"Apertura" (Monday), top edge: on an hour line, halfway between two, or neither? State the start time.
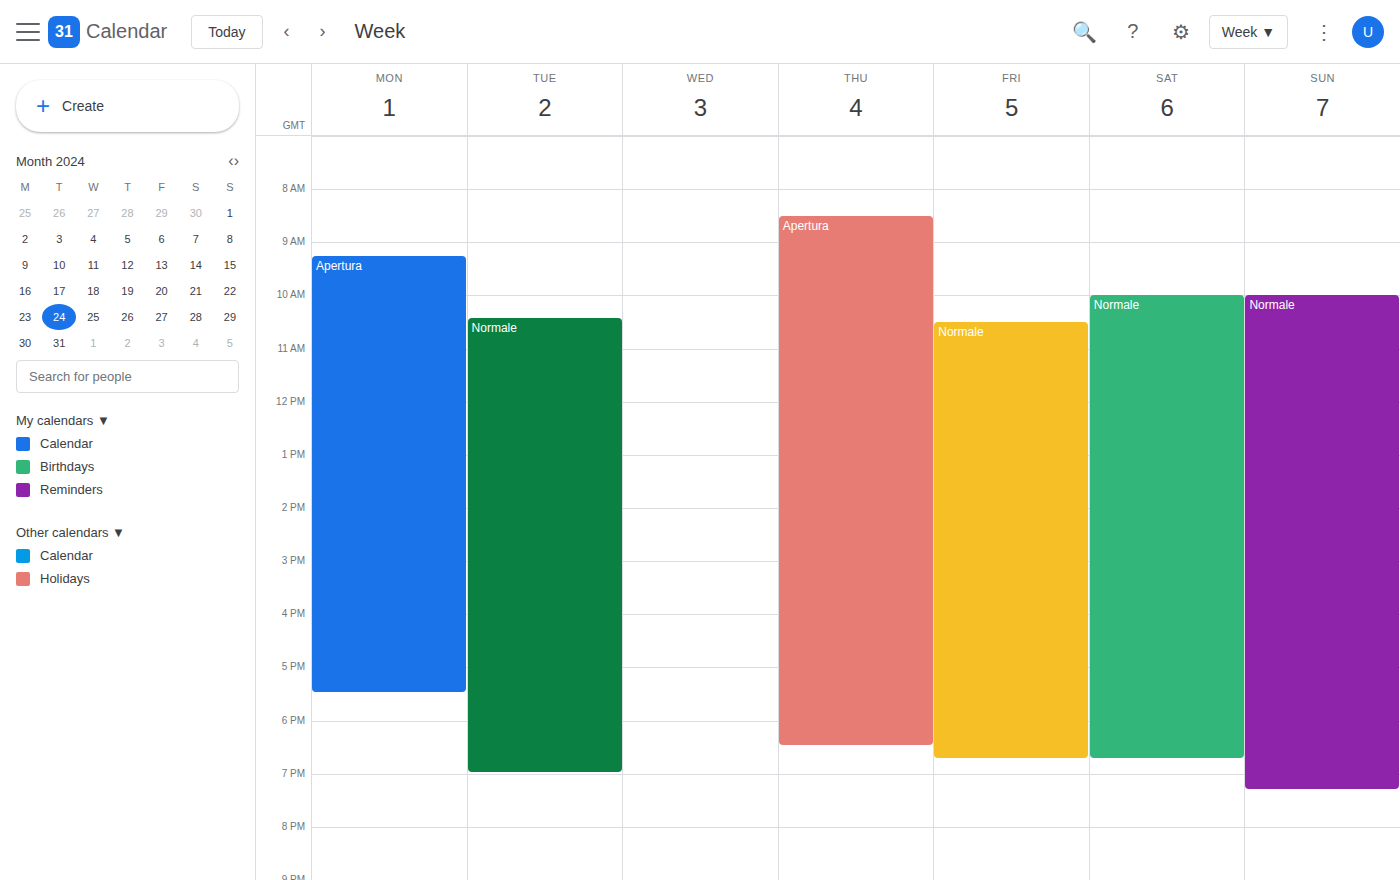
9:15 AM -- neither: a quarter of the way from the 9 AM line to the 10 AM line.